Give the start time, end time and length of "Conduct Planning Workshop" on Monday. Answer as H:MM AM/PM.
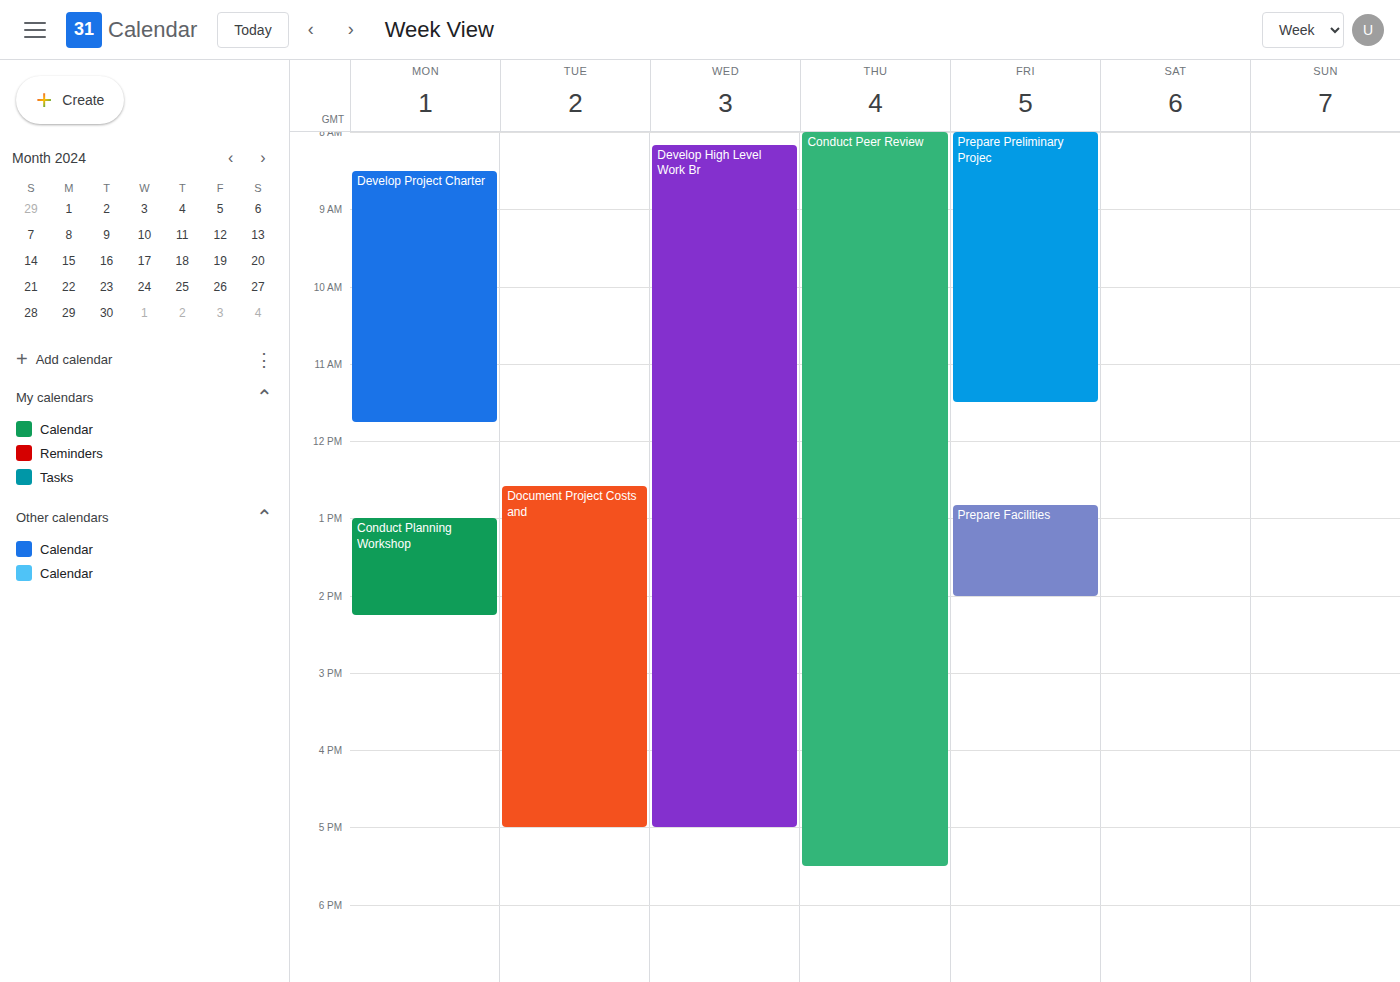
1:00 PM to 2:15 PM, 1 hour 15 minutes